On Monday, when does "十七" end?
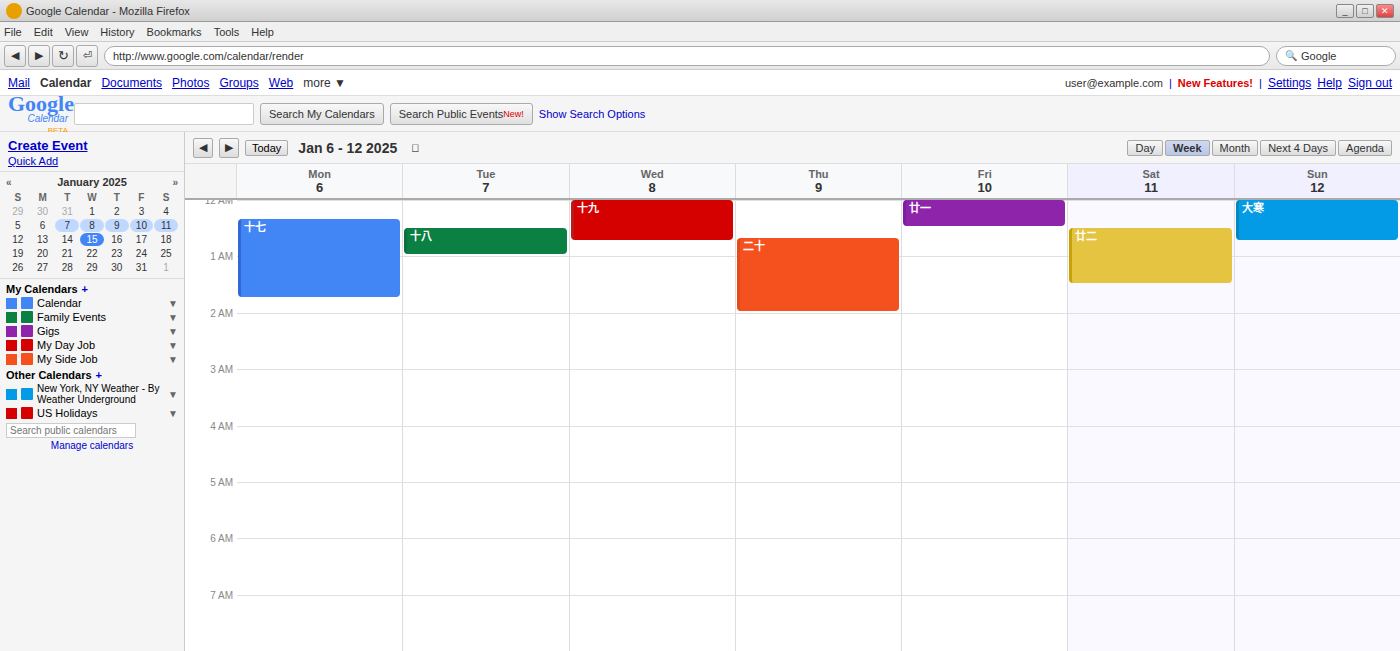
1:45 AM